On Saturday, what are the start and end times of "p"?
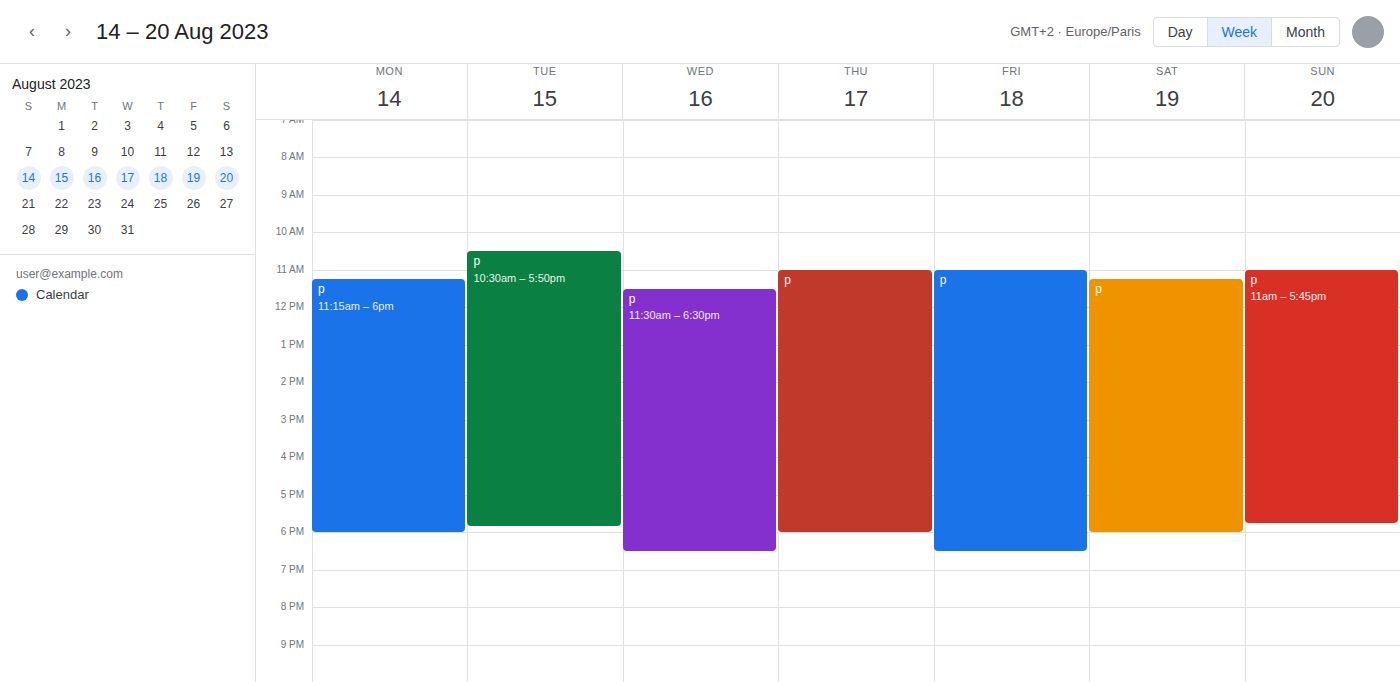
11:15 AM to 6:00 PM